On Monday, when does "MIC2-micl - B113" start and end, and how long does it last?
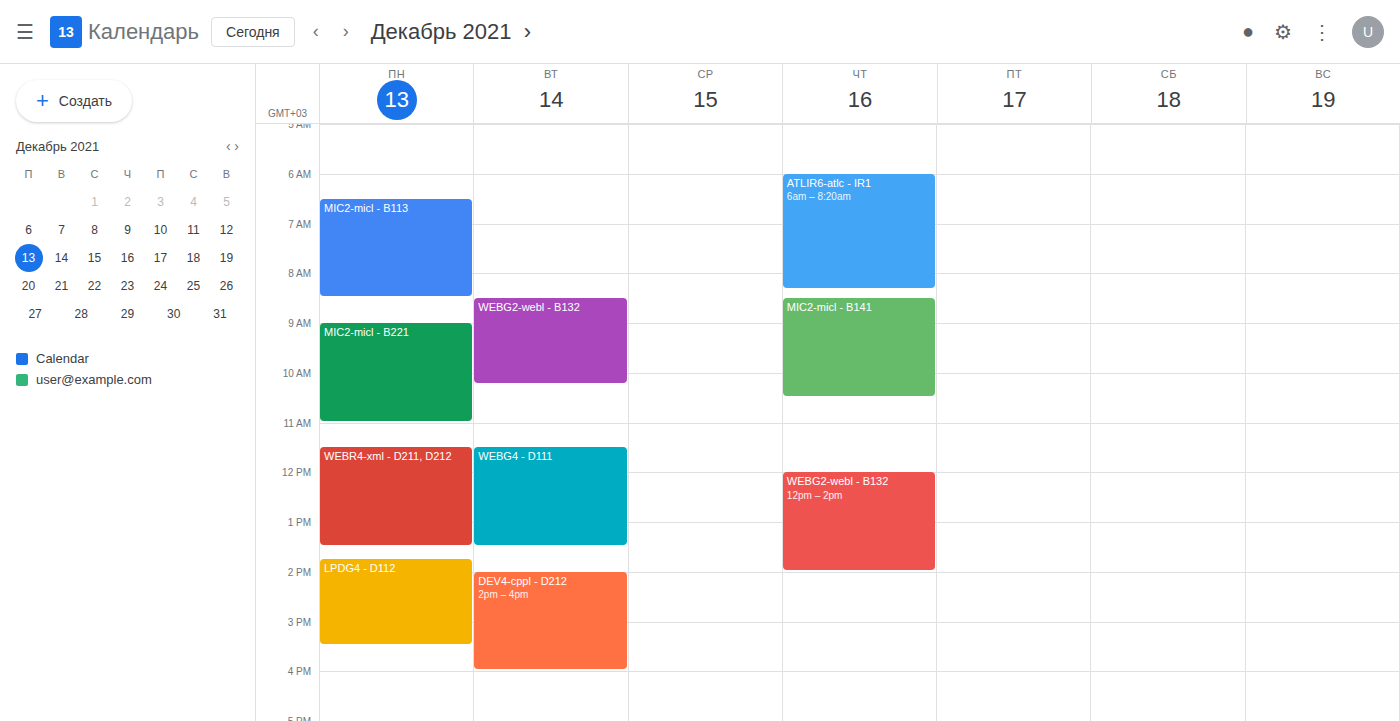
6:30 AM to 8:30 AM, 2 hours